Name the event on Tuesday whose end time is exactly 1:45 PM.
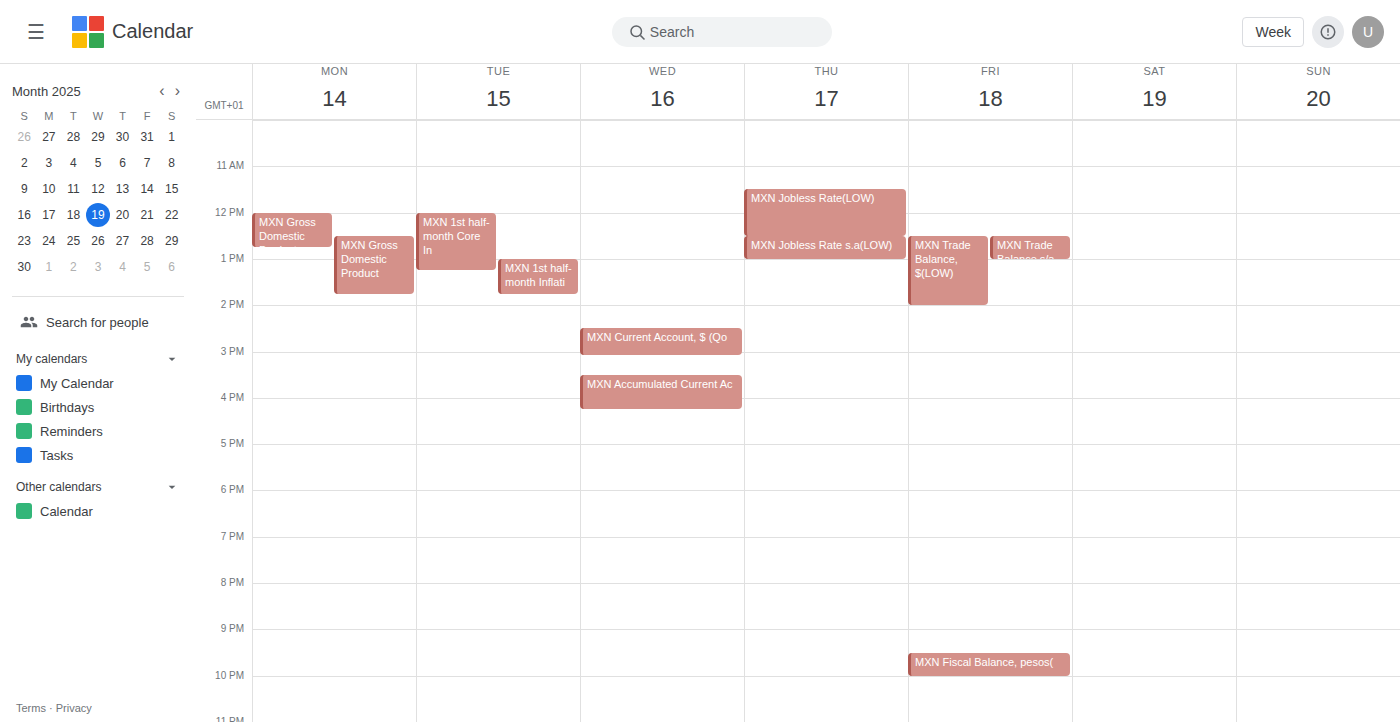
"MXN 1st half-month Inflati"